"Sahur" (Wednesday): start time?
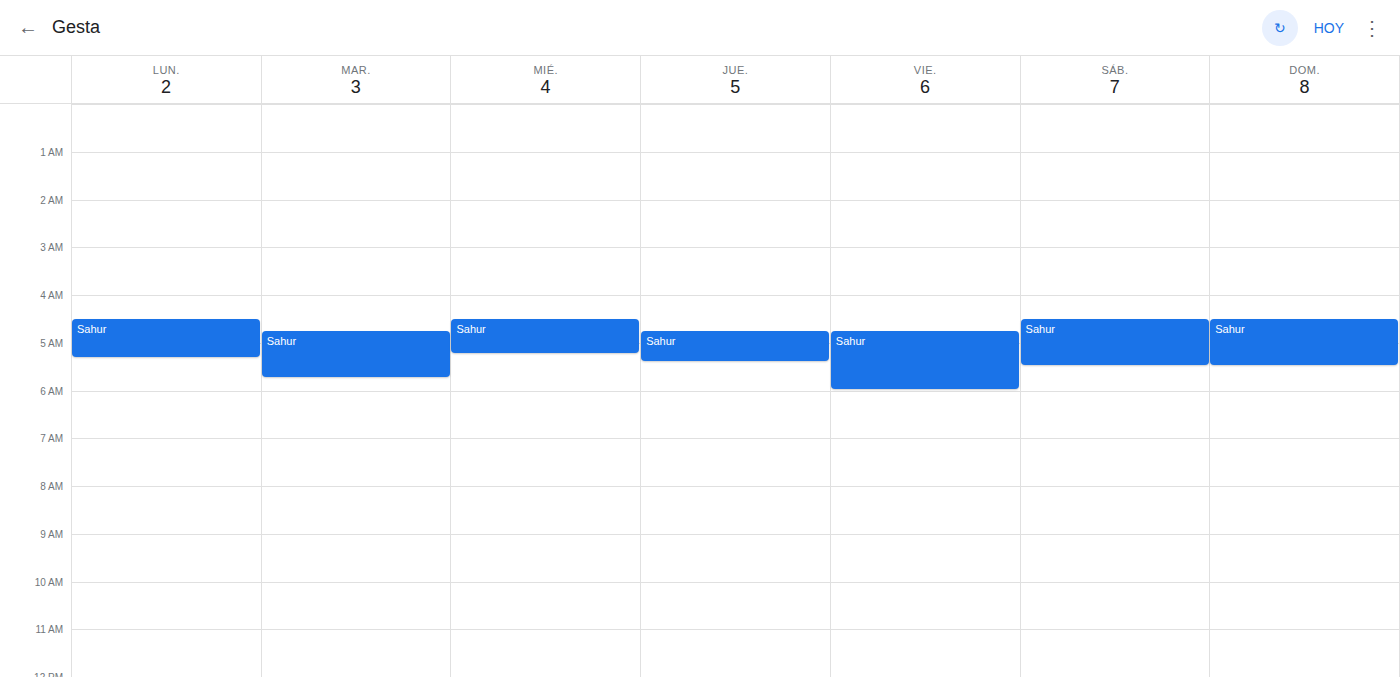
4:30 AM